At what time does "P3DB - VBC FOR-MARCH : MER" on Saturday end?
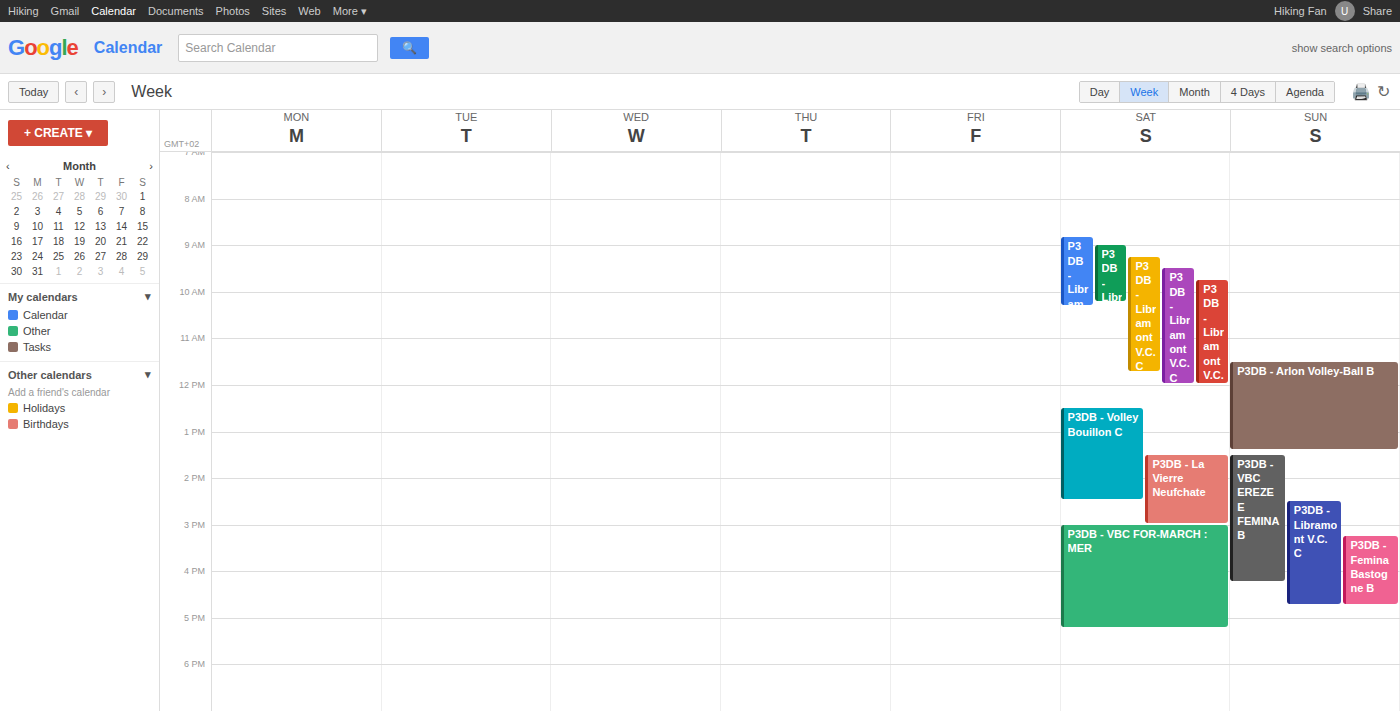
5:15 PM